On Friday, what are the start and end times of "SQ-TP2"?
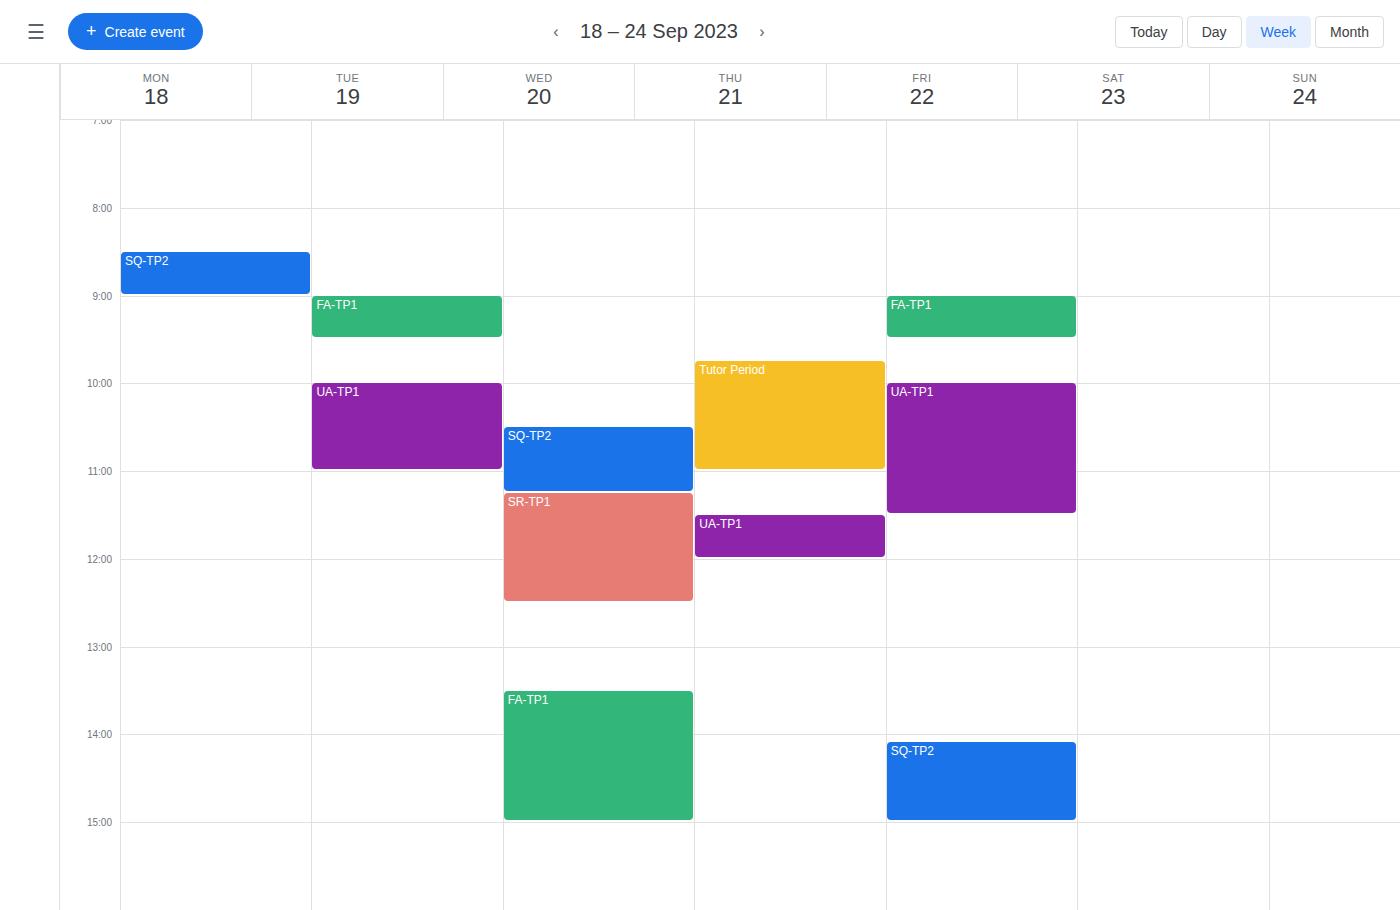
2:05 PM to 3:00 PM